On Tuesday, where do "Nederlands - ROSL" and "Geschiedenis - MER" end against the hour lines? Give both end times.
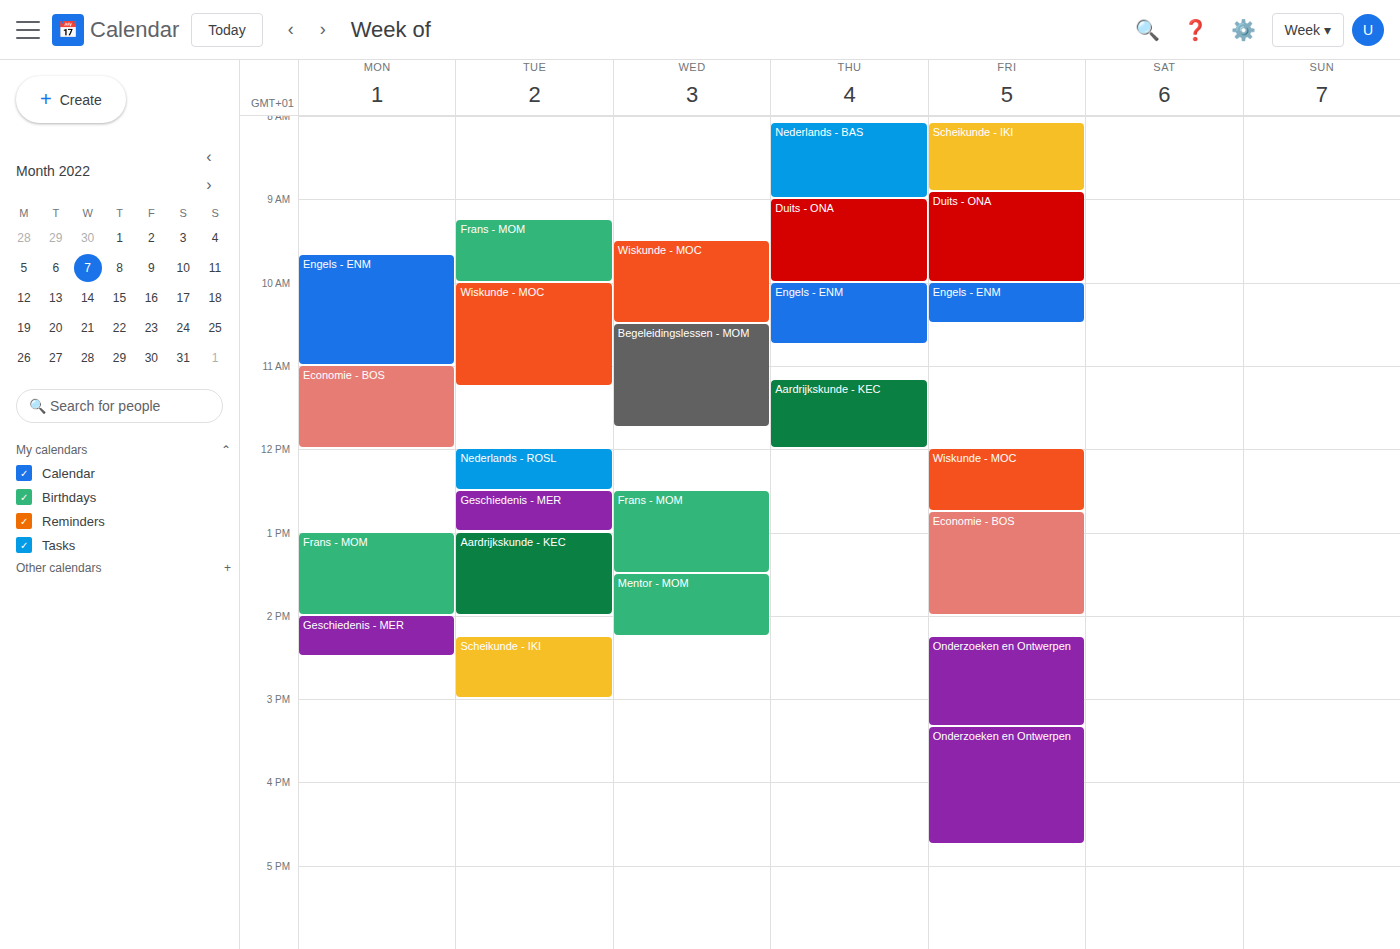
"Nederlands - ROSL": 12:30 PM, halfway between the 12 PM and 1 PM lines. "Geschiedenis - MER": 1:00 PM, exactly on the 1 PM line.